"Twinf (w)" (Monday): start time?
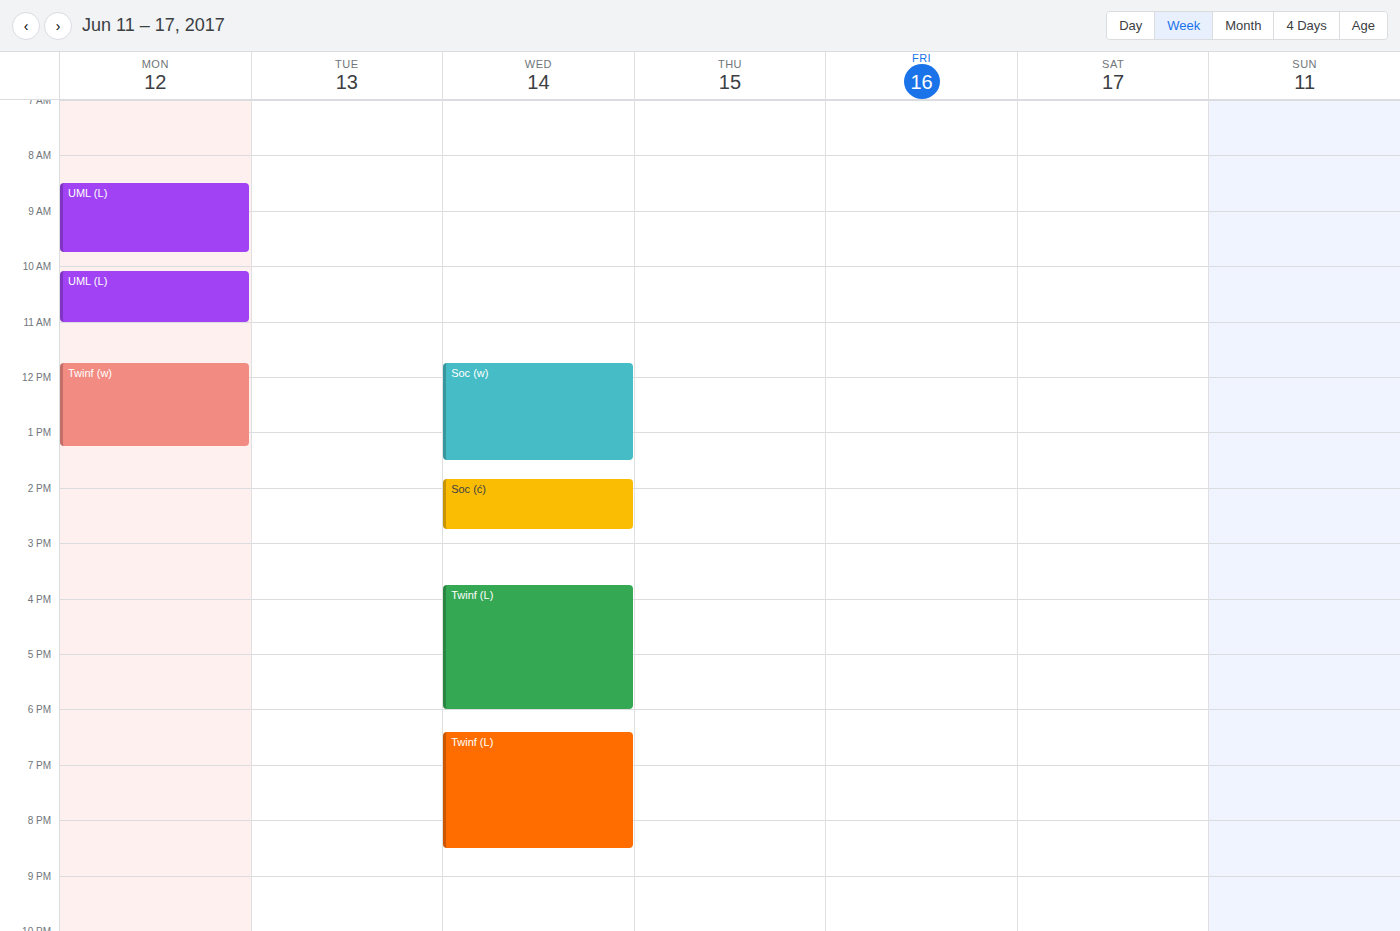
11:45 AM